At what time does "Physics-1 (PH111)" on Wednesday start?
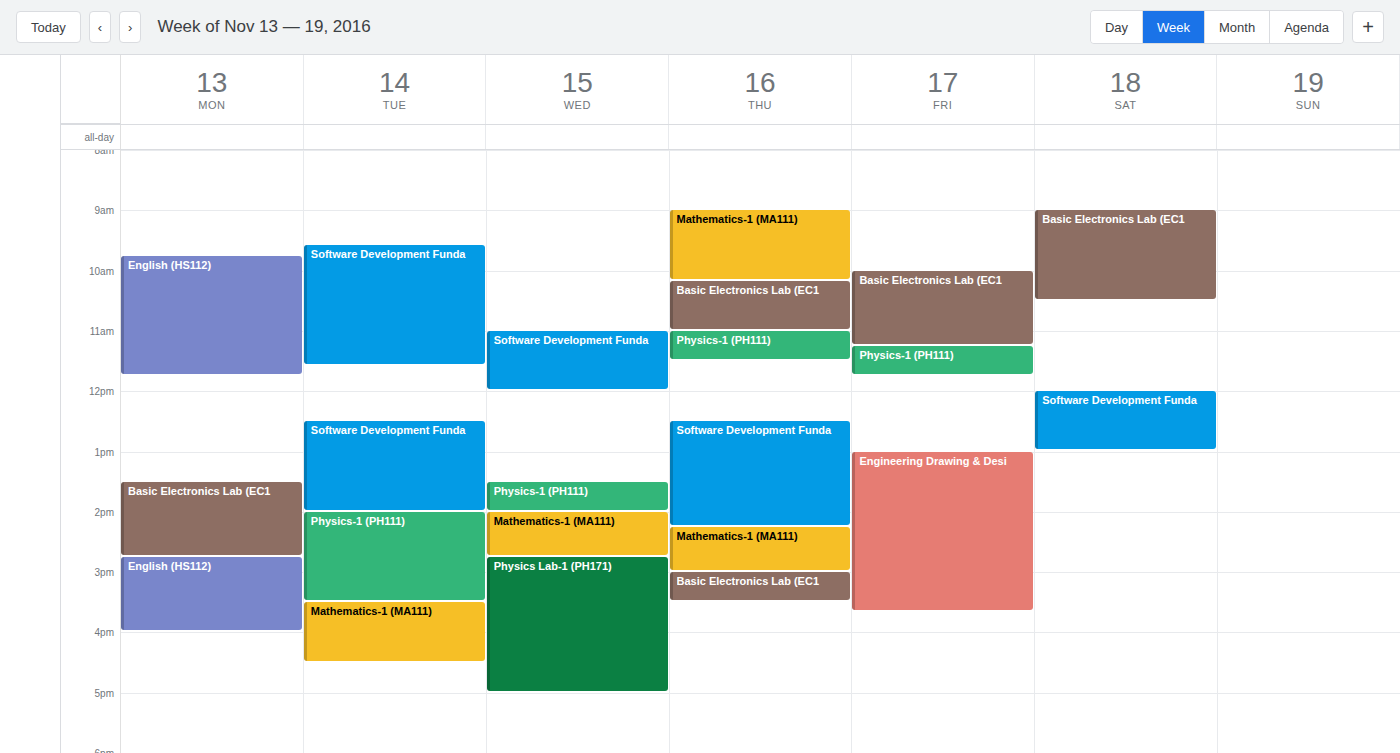
1:30 PM